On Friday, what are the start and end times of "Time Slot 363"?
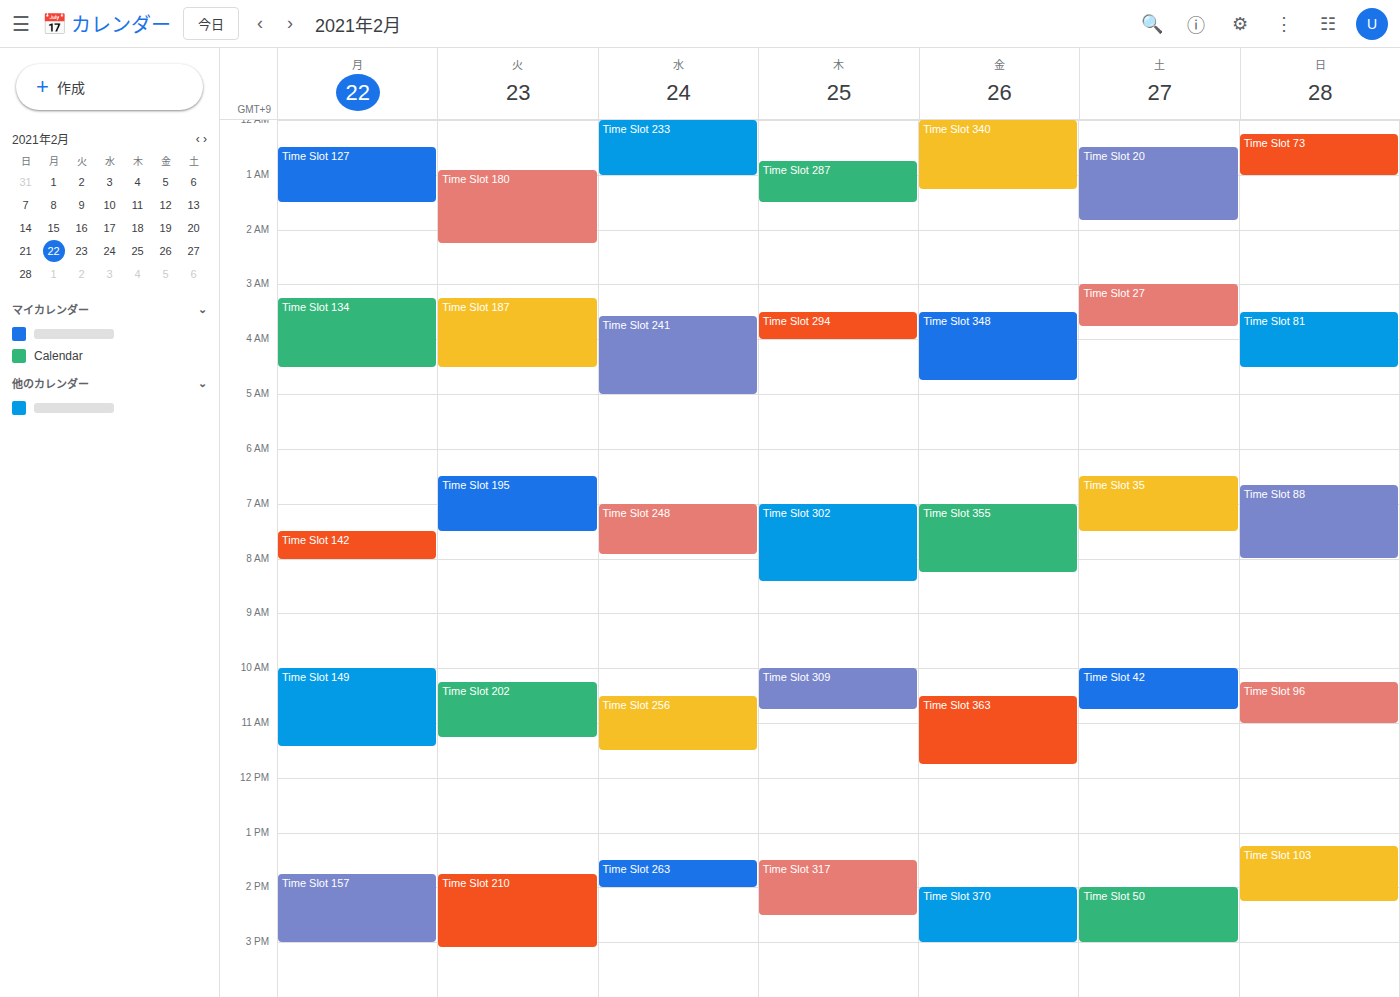
10:30 to 11:45